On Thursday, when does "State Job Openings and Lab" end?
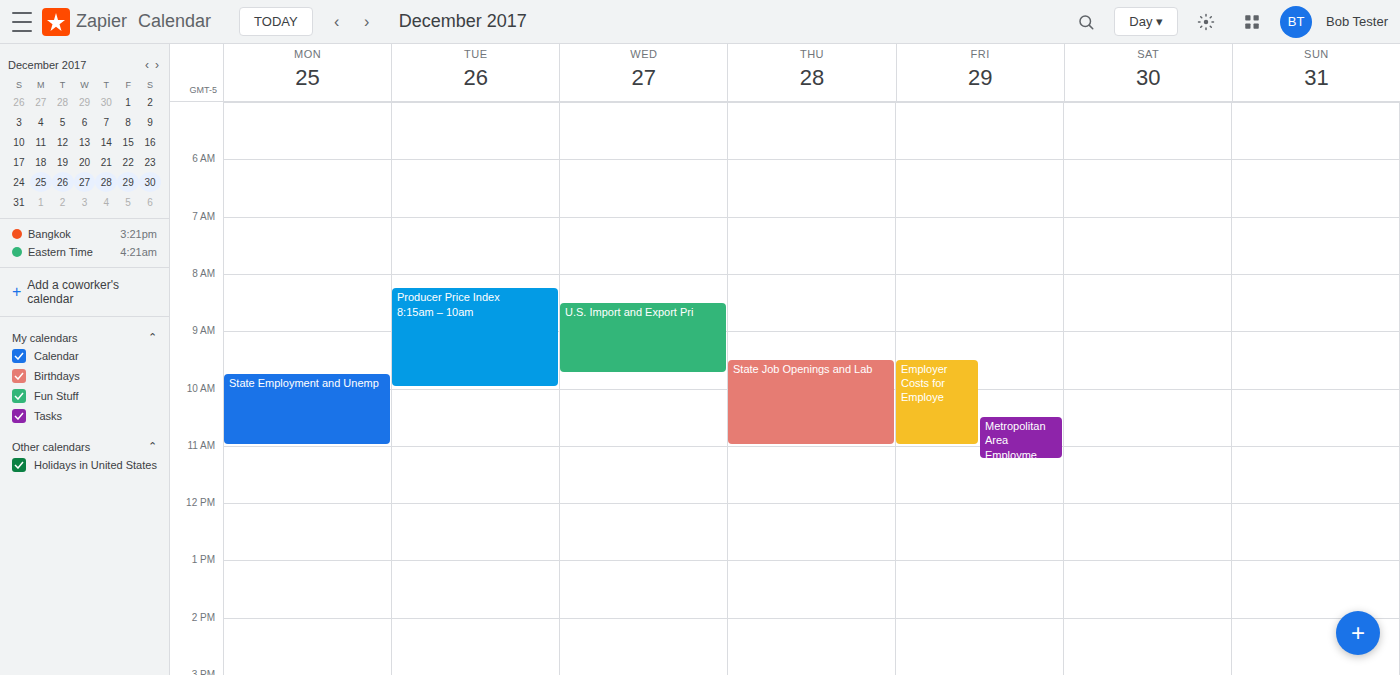
11:00 AM